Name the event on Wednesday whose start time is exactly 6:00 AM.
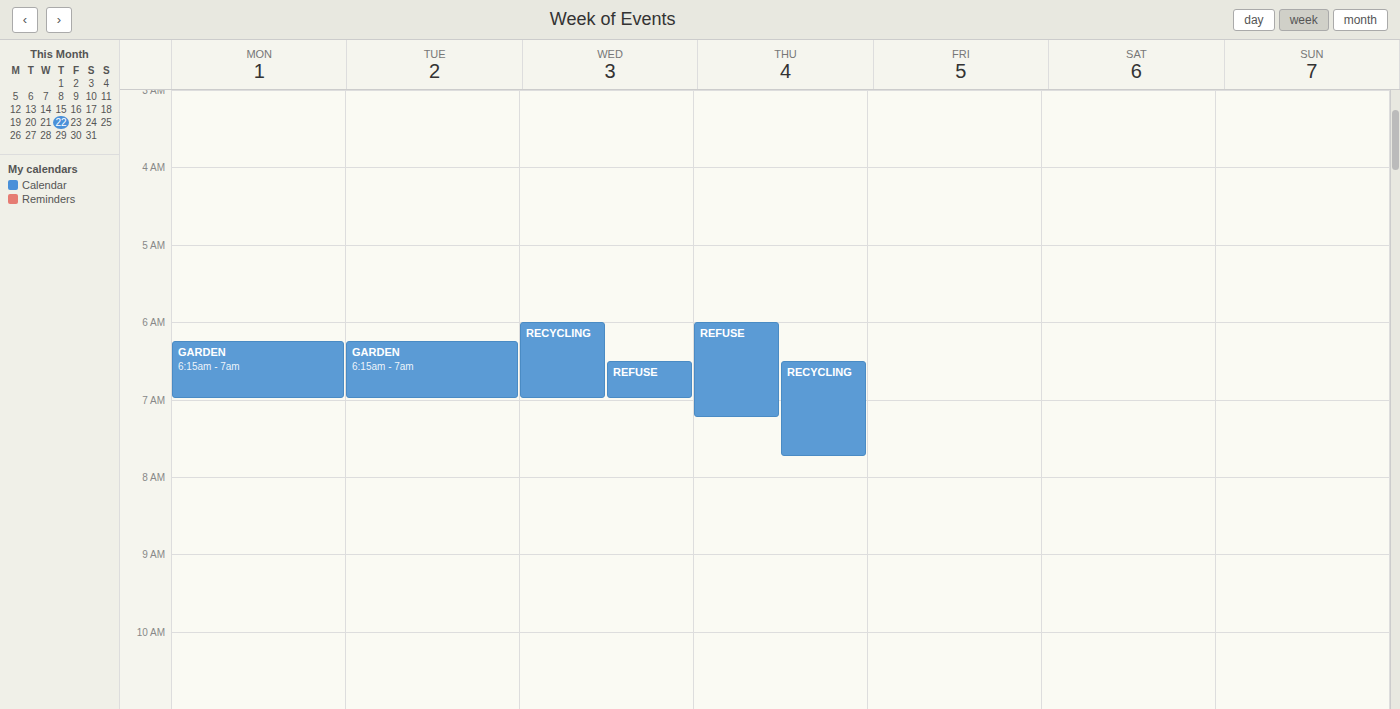
"RECYCLING"